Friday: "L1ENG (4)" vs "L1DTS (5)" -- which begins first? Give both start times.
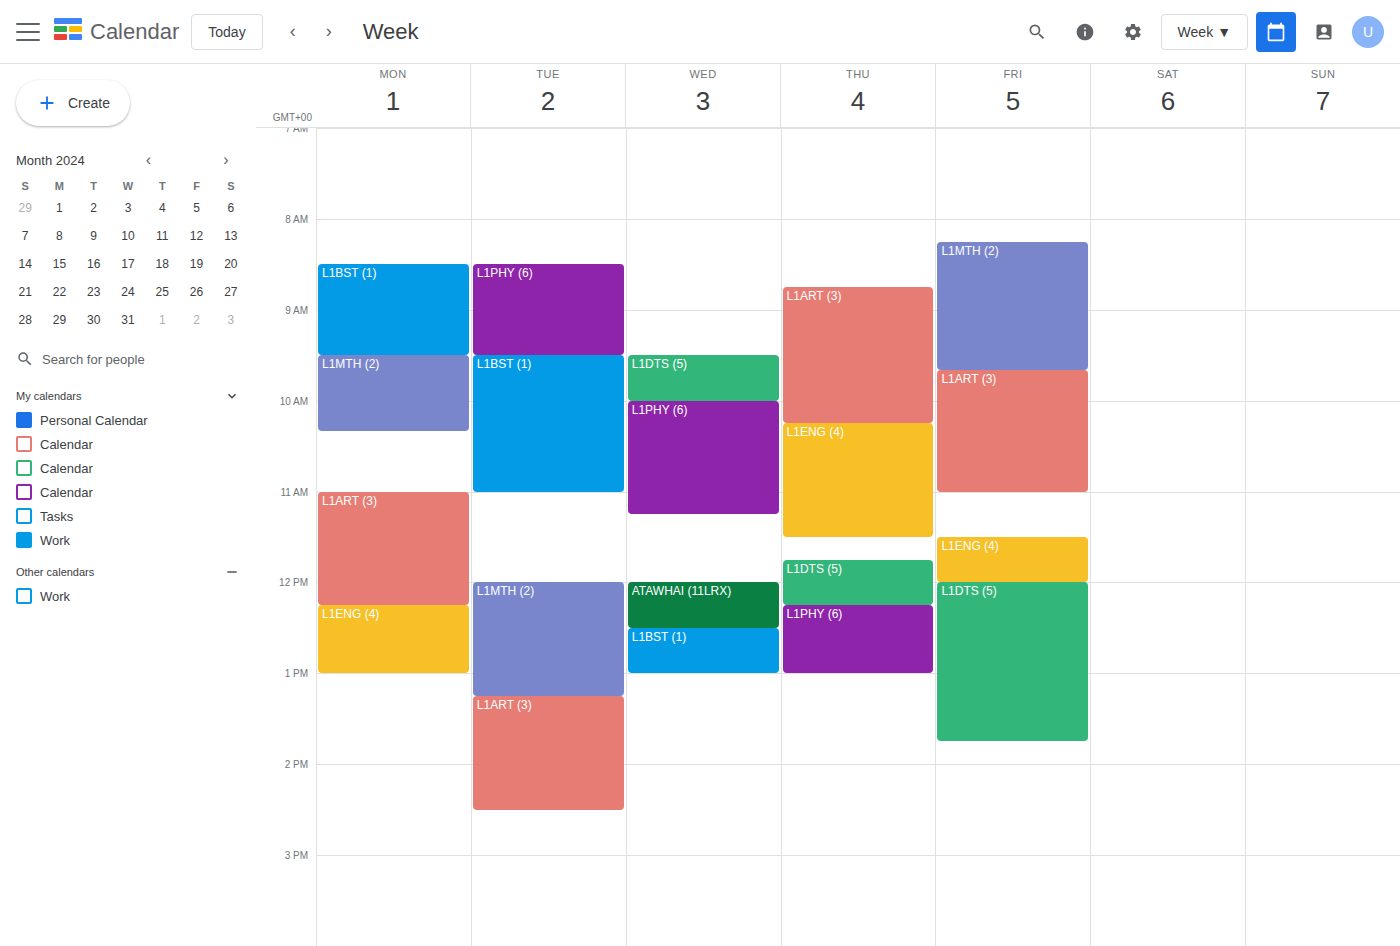
"L1ENG (4)" 11:30 AM; "L1DTS (5)" 12:00 PM.